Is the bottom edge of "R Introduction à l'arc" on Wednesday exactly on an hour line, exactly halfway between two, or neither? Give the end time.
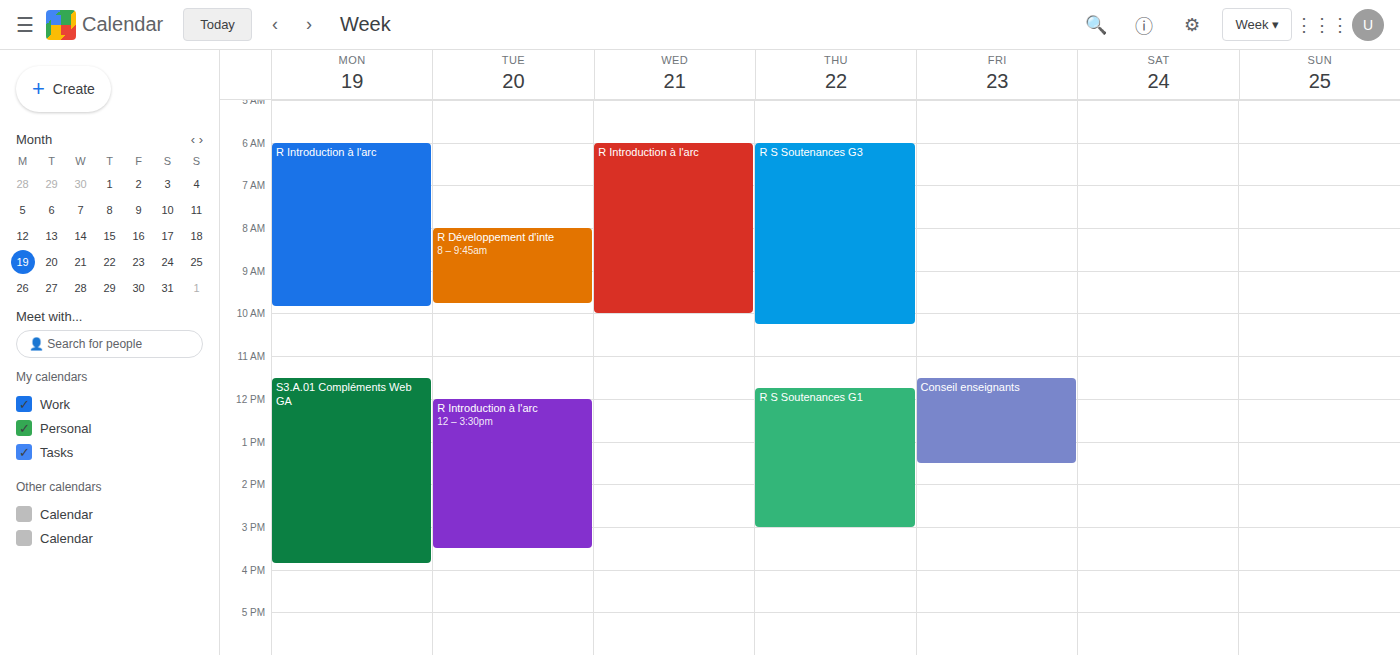
10:00 AM -- exactly on the 10 AM line.